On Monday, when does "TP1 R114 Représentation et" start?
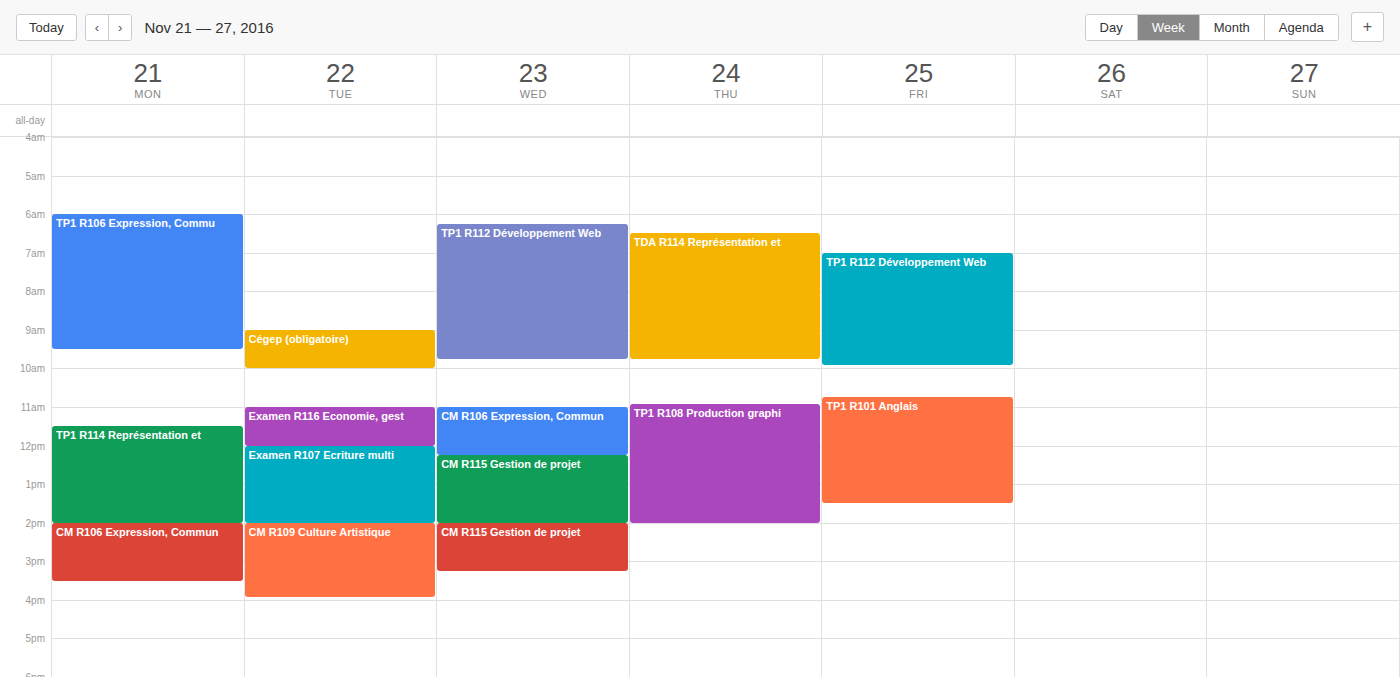
11:30 AM